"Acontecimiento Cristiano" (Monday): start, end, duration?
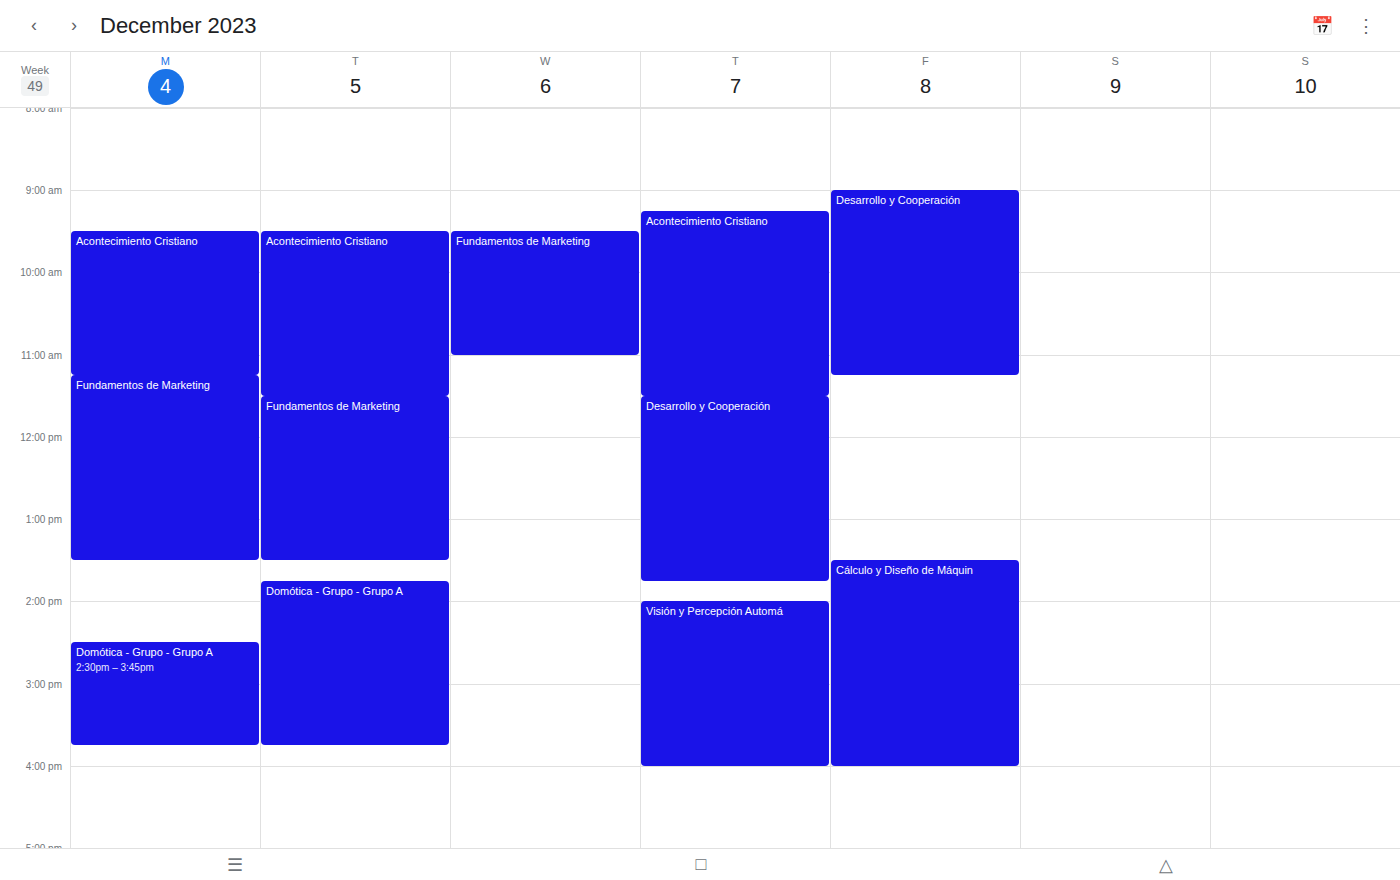
9:30 AM to 11:15 AM, 1 hour 45 minutes